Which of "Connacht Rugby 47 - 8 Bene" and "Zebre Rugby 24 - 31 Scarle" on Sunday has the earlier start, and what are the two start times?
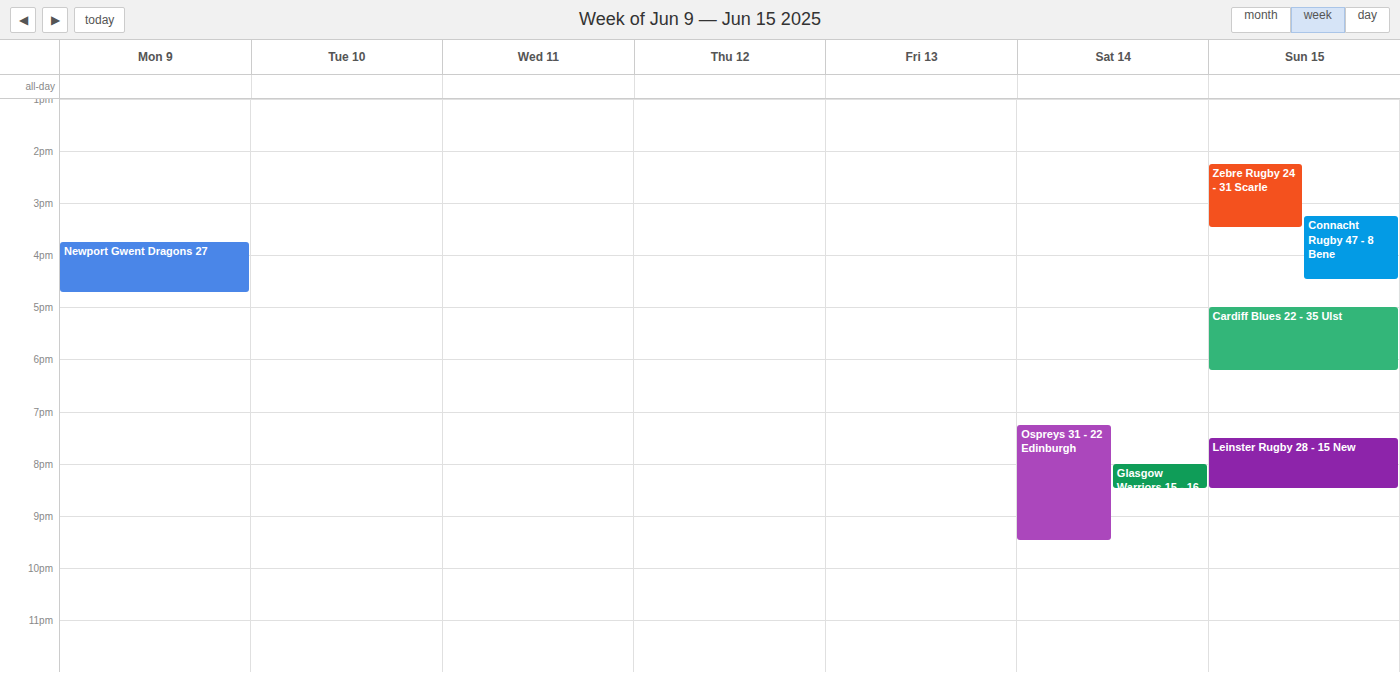
"Zebre Rugby 24 - 31 Scarle" 2:15 PM; "Connacht Rugby 47 - 8 Bene" 3:15 PM.